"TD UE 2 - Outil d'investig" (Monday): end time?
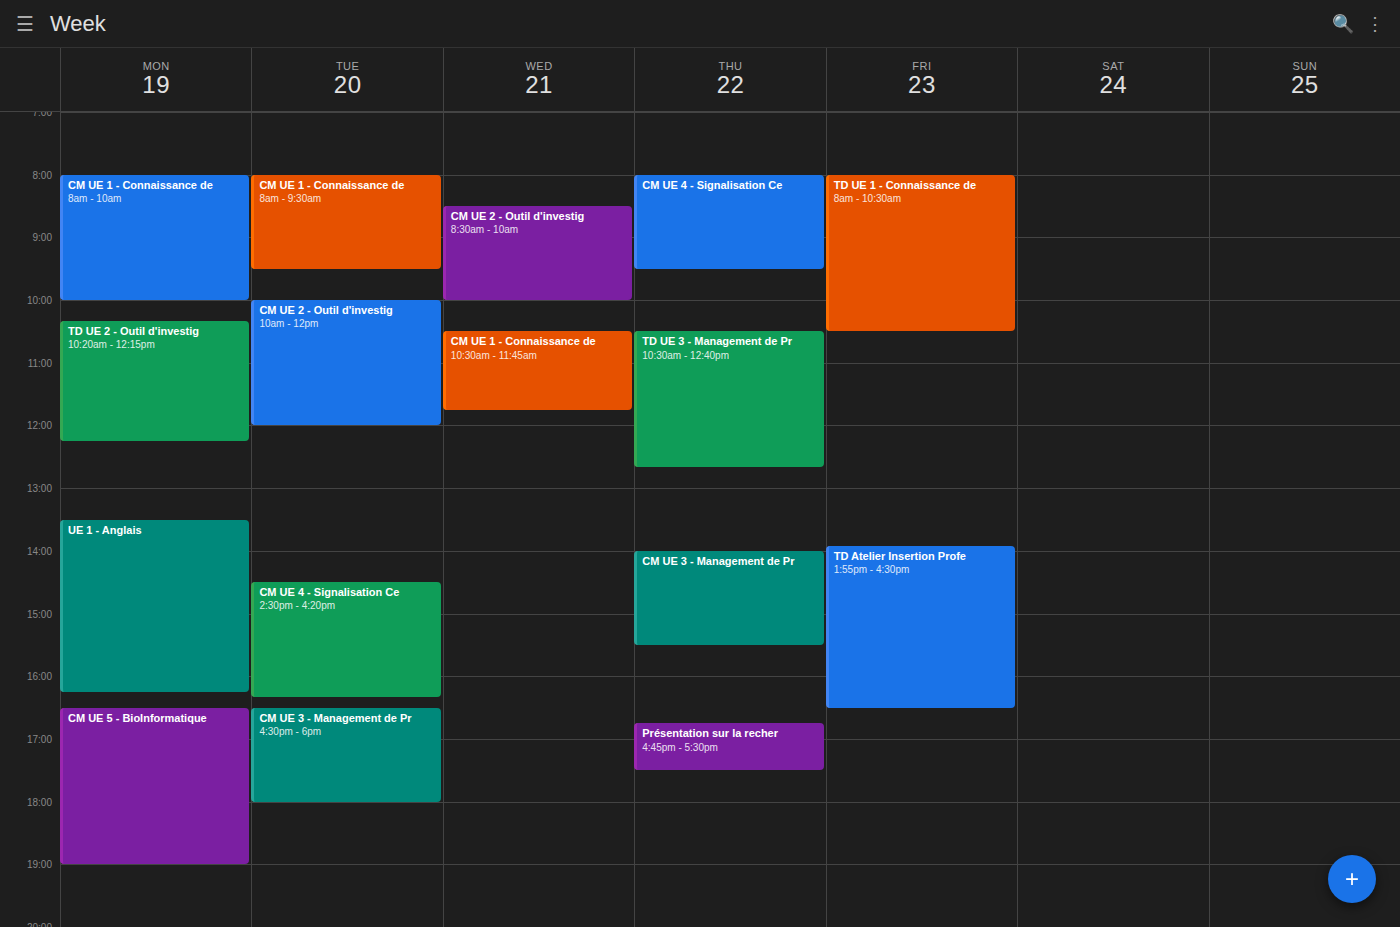
12:15 PM